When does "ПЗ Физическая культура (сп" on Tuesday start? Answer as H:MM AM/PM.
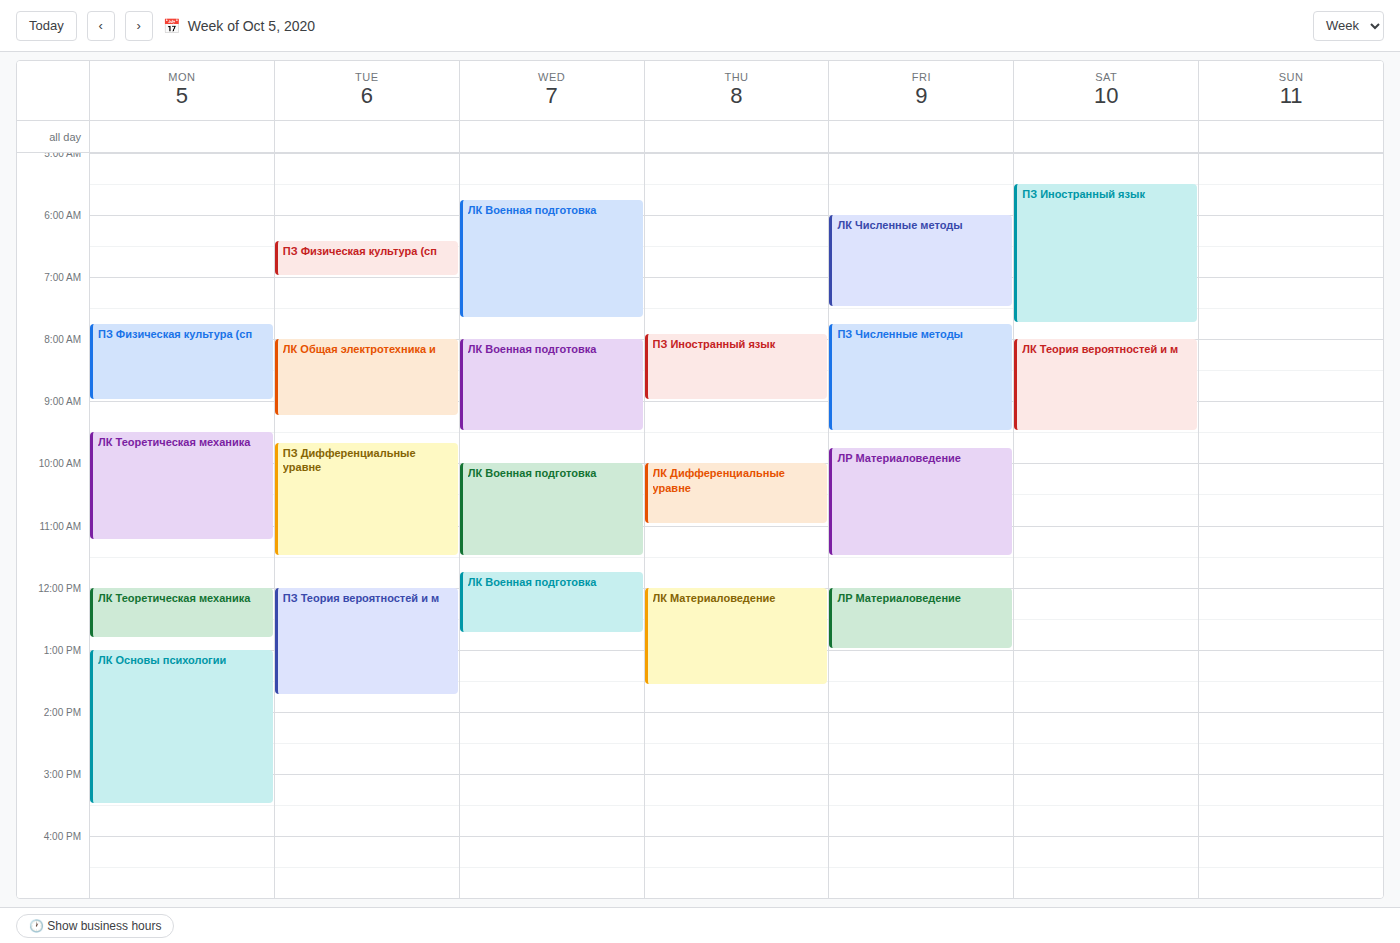
6:25 AM